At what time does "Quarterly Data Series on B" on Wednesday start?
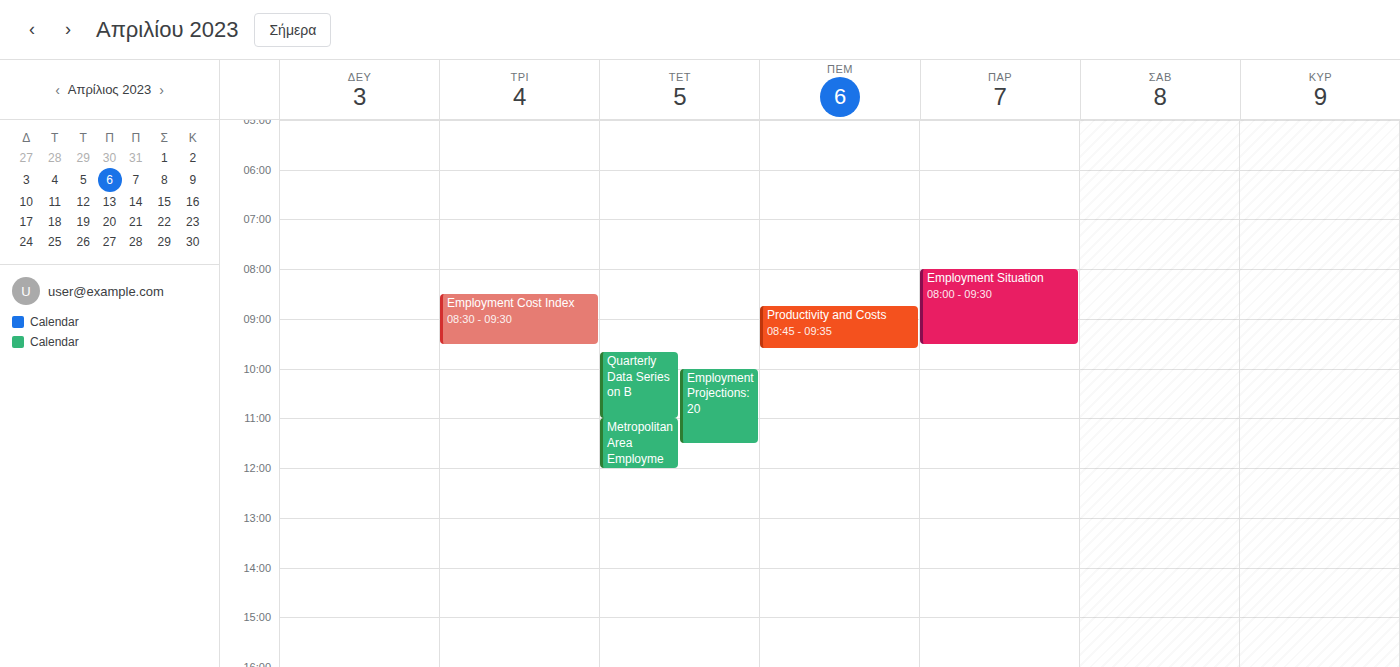
9:40 AM